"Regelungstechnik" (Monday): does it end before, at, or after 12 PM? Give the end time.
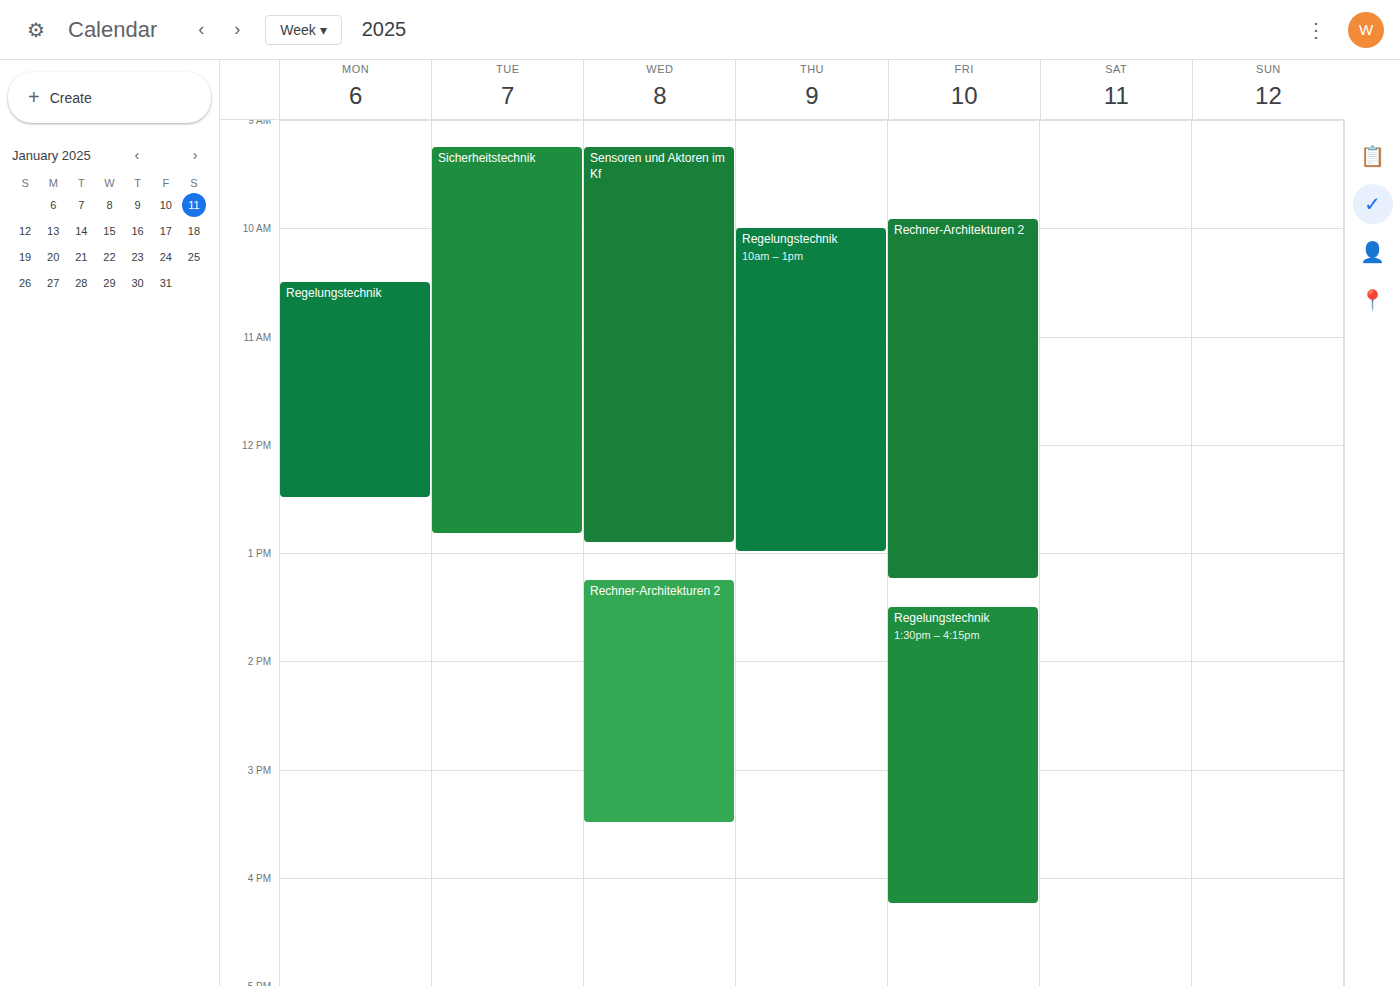
12:30 PM -- after 12 PM, 30 minutes below the 12 PM line.